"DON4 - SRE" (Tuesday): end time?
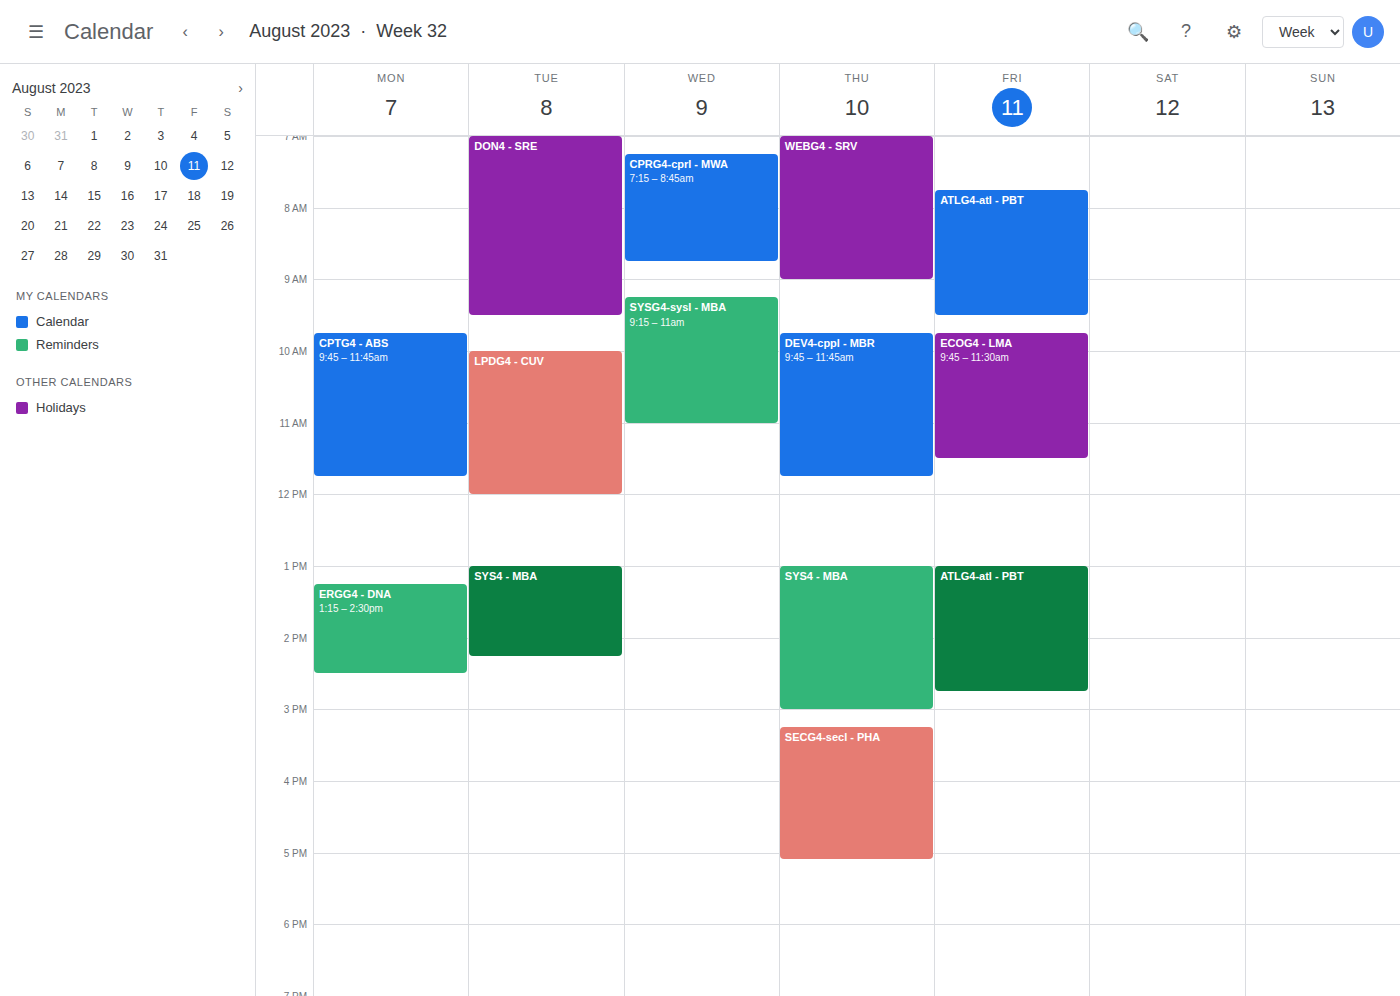
9:30 AM